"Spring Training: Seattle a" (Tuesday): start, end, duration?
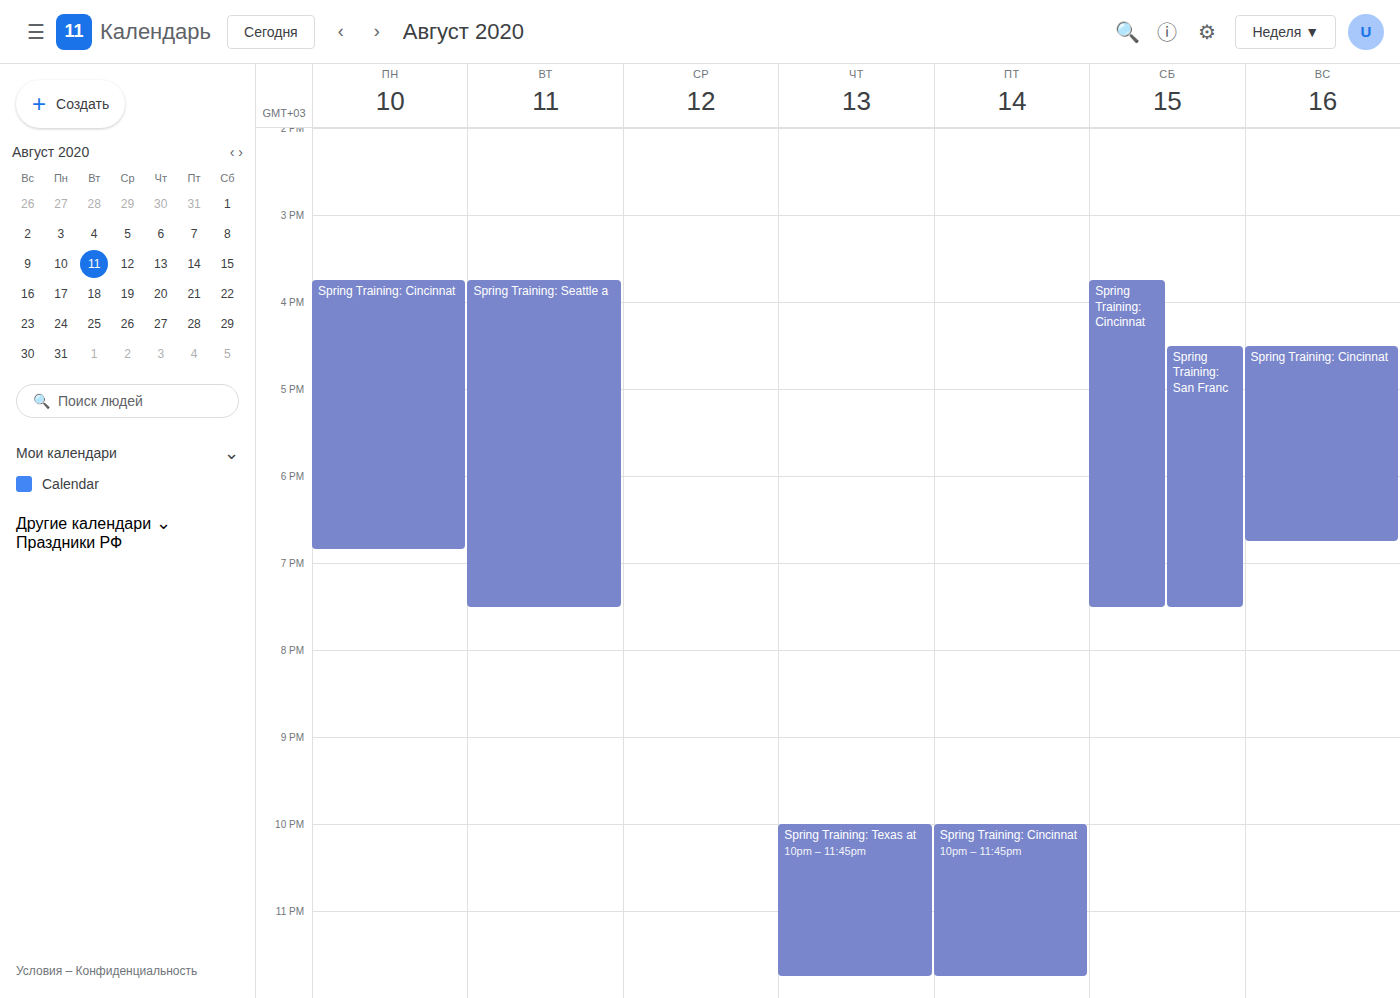
3:45 PM to 7:30 PM, 3 hours 45 minutes